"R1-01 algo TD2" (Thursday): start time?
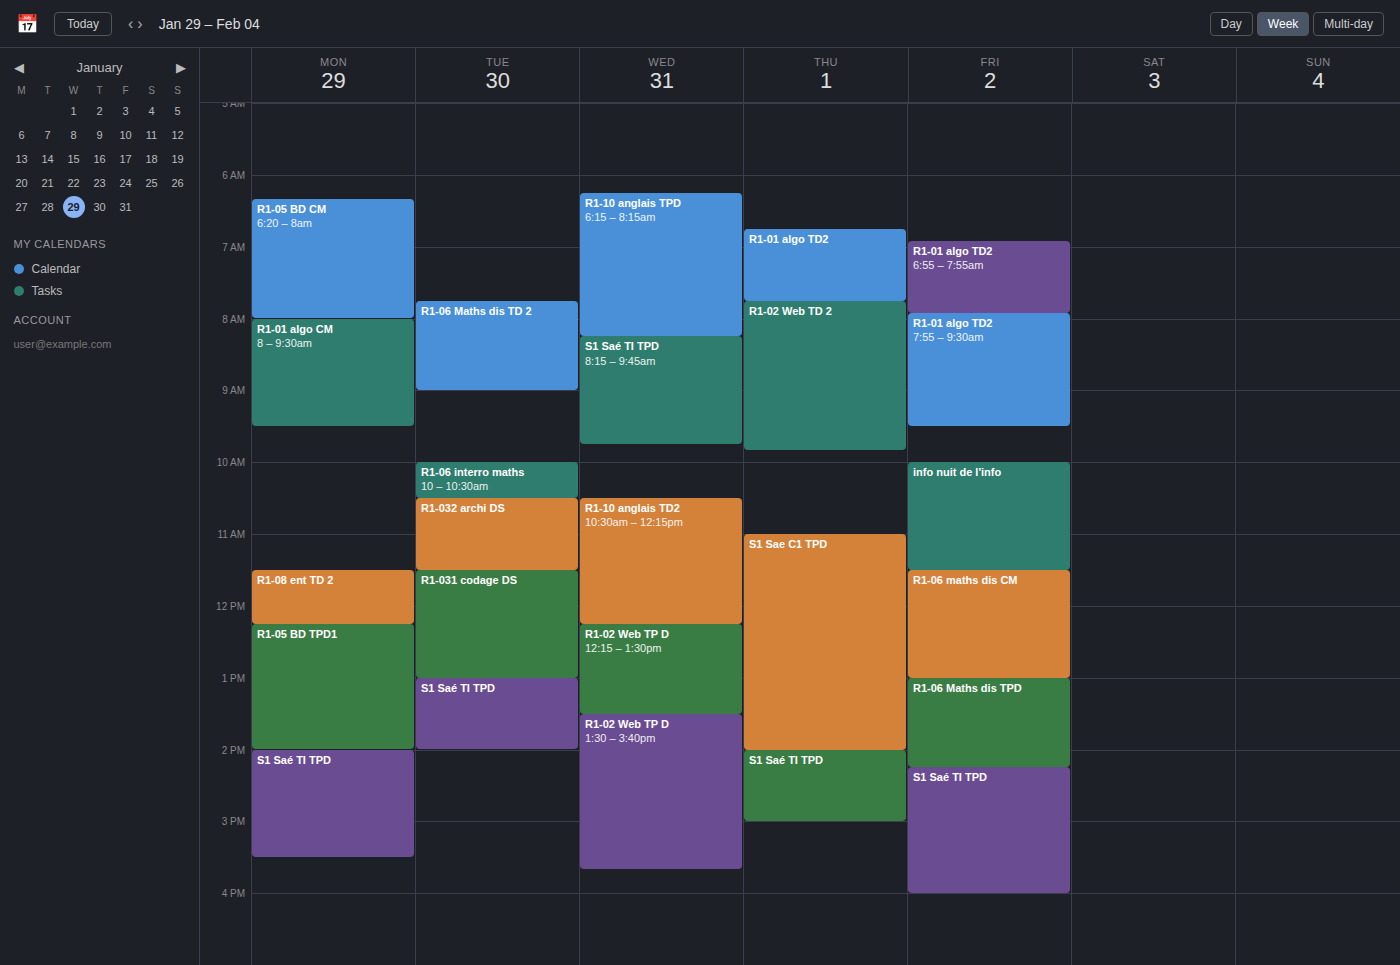
6:45 AM